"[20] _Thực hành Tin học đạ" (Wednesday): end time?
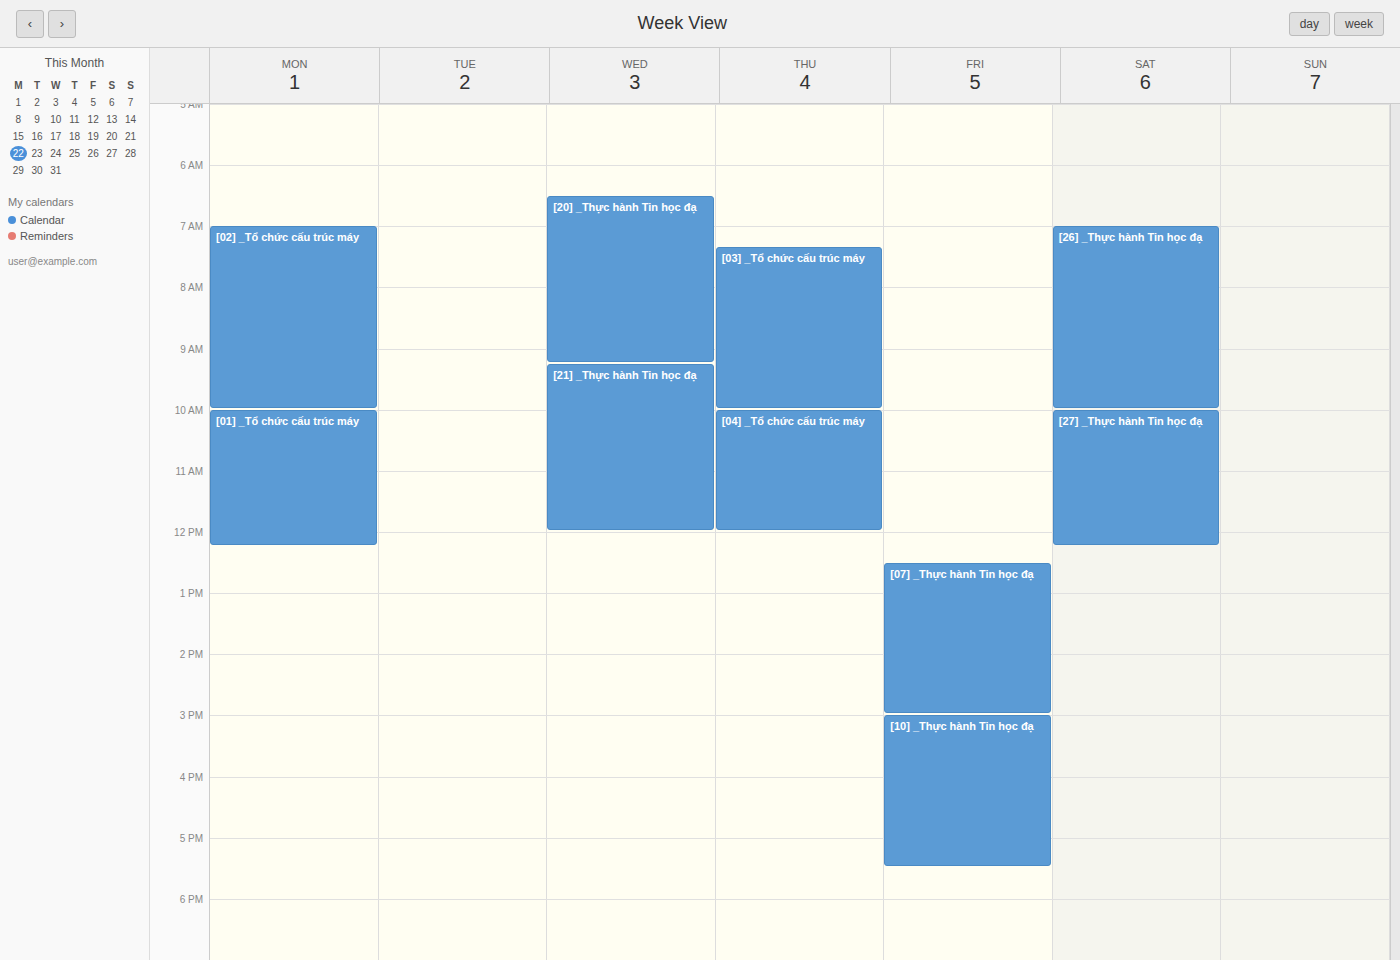
9:15 AM